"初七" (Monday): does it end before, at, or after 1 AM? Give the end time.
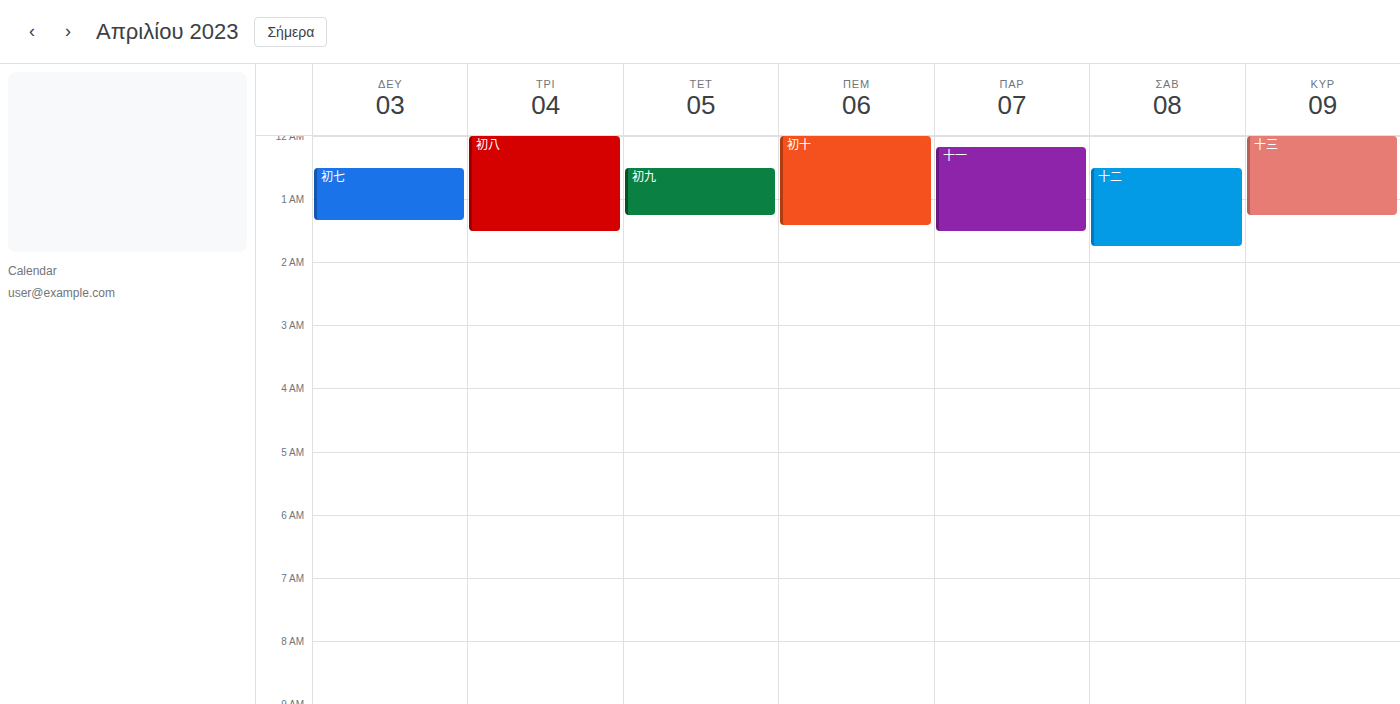
1:20 AM -- after 1 AM, 20 minutes below the 1 AM line.